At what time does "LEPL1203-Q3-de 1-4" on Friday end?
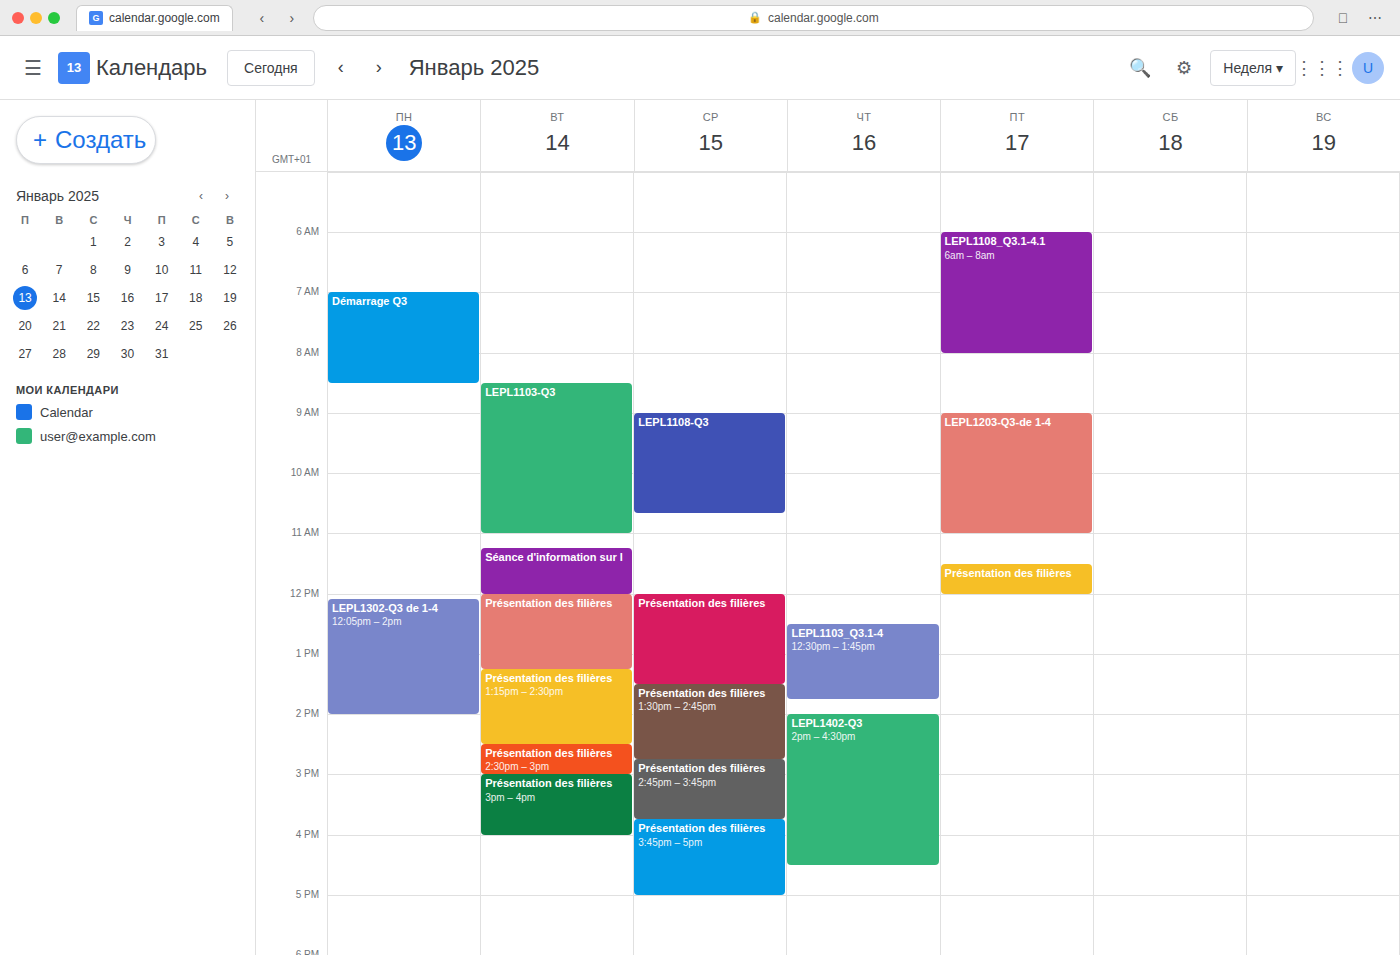
11:00 AM